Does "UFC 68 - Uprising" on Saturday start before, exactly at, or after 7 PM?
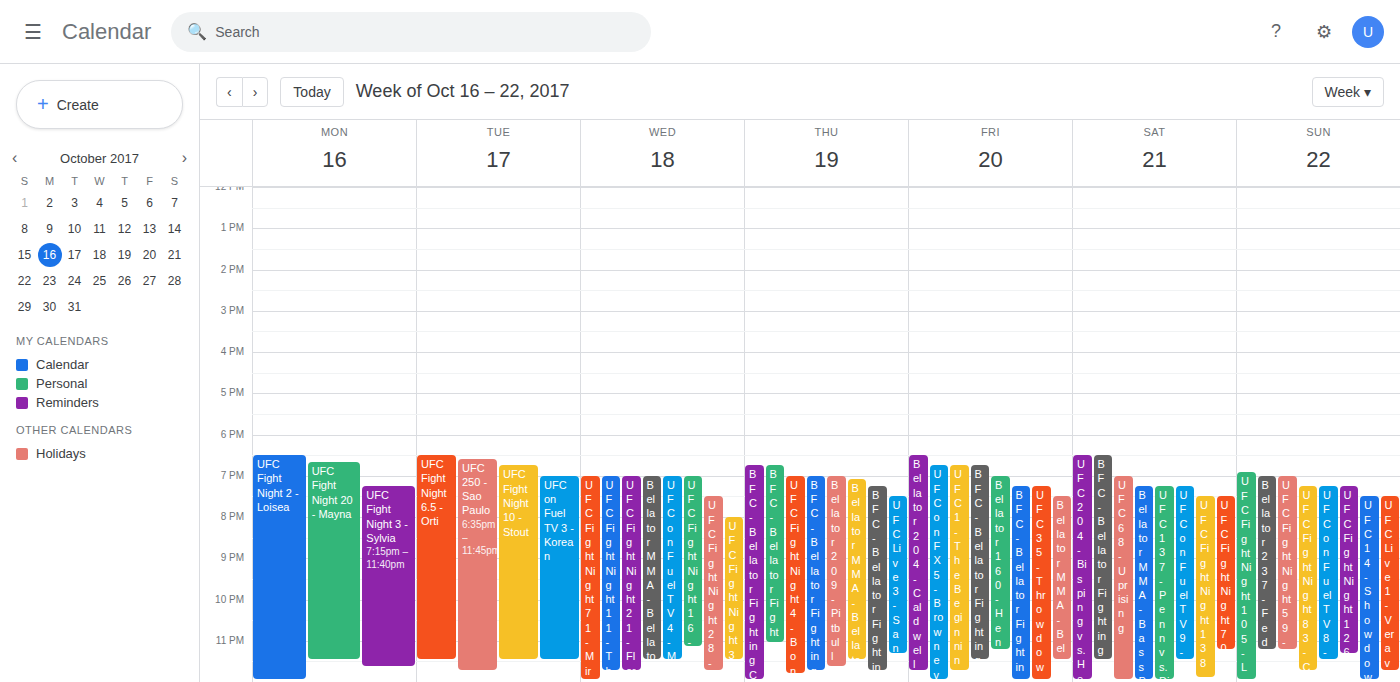
7:00 PM -- exactly at 7 PM, on the 7 PM line.